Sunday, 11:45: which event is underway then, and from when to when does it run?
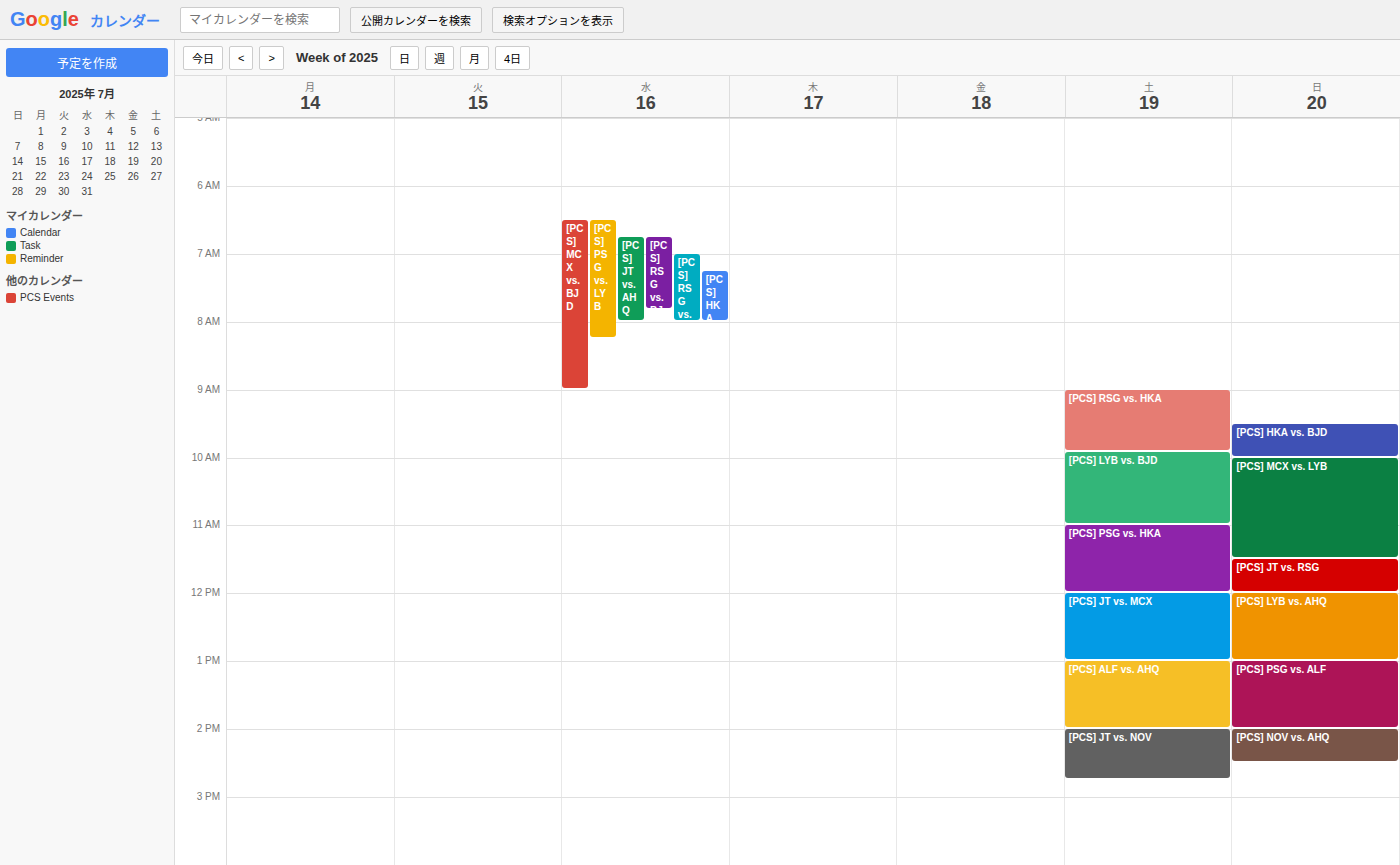
"[PCS] JT vs. RSG", 11:30 to 12:00